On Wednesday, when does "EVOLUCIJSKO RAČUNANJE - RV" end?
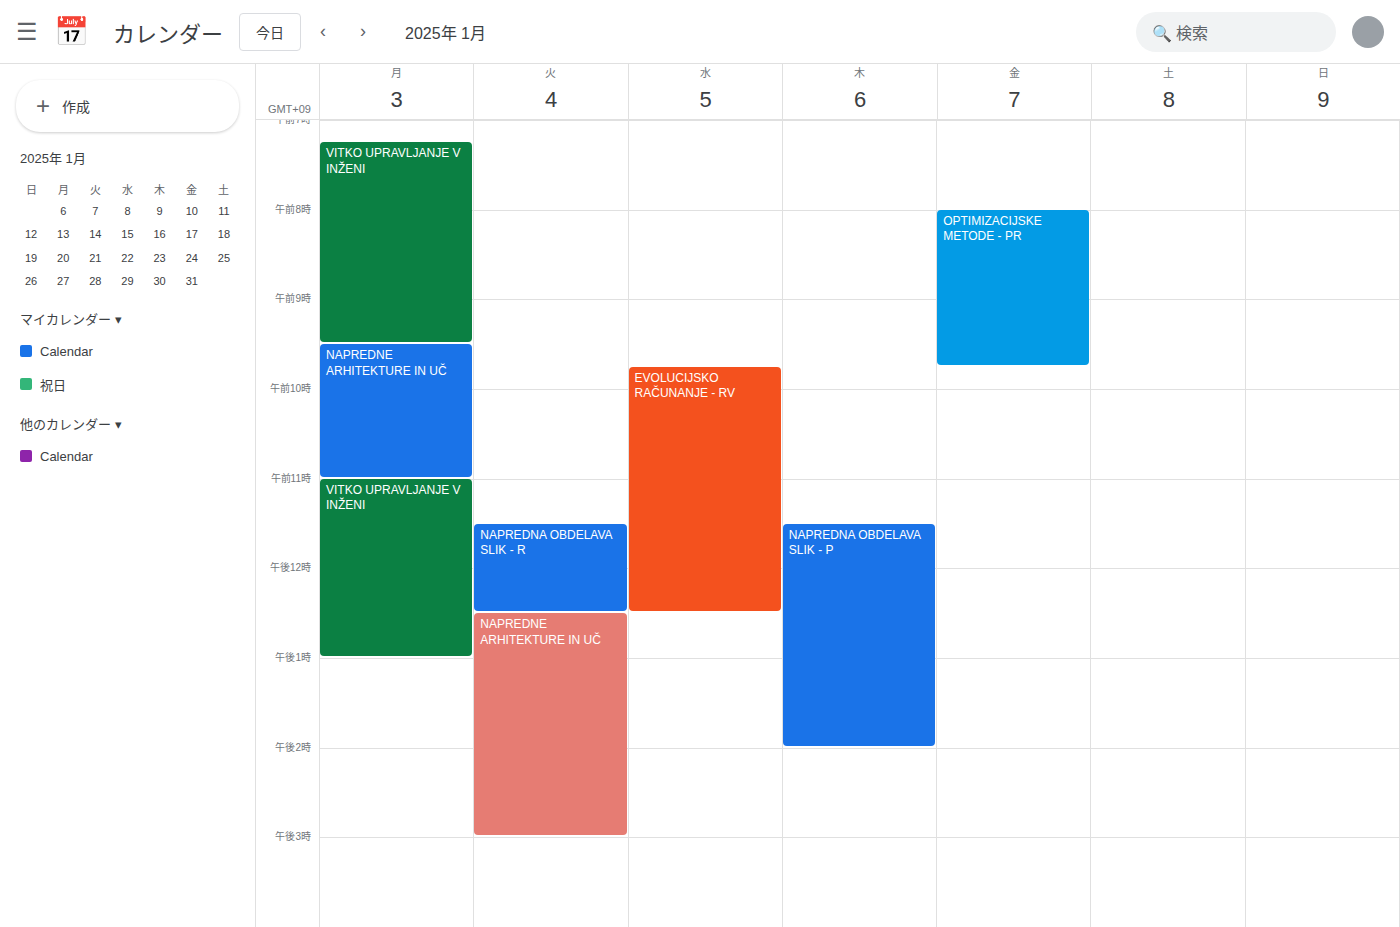
12:30 PM